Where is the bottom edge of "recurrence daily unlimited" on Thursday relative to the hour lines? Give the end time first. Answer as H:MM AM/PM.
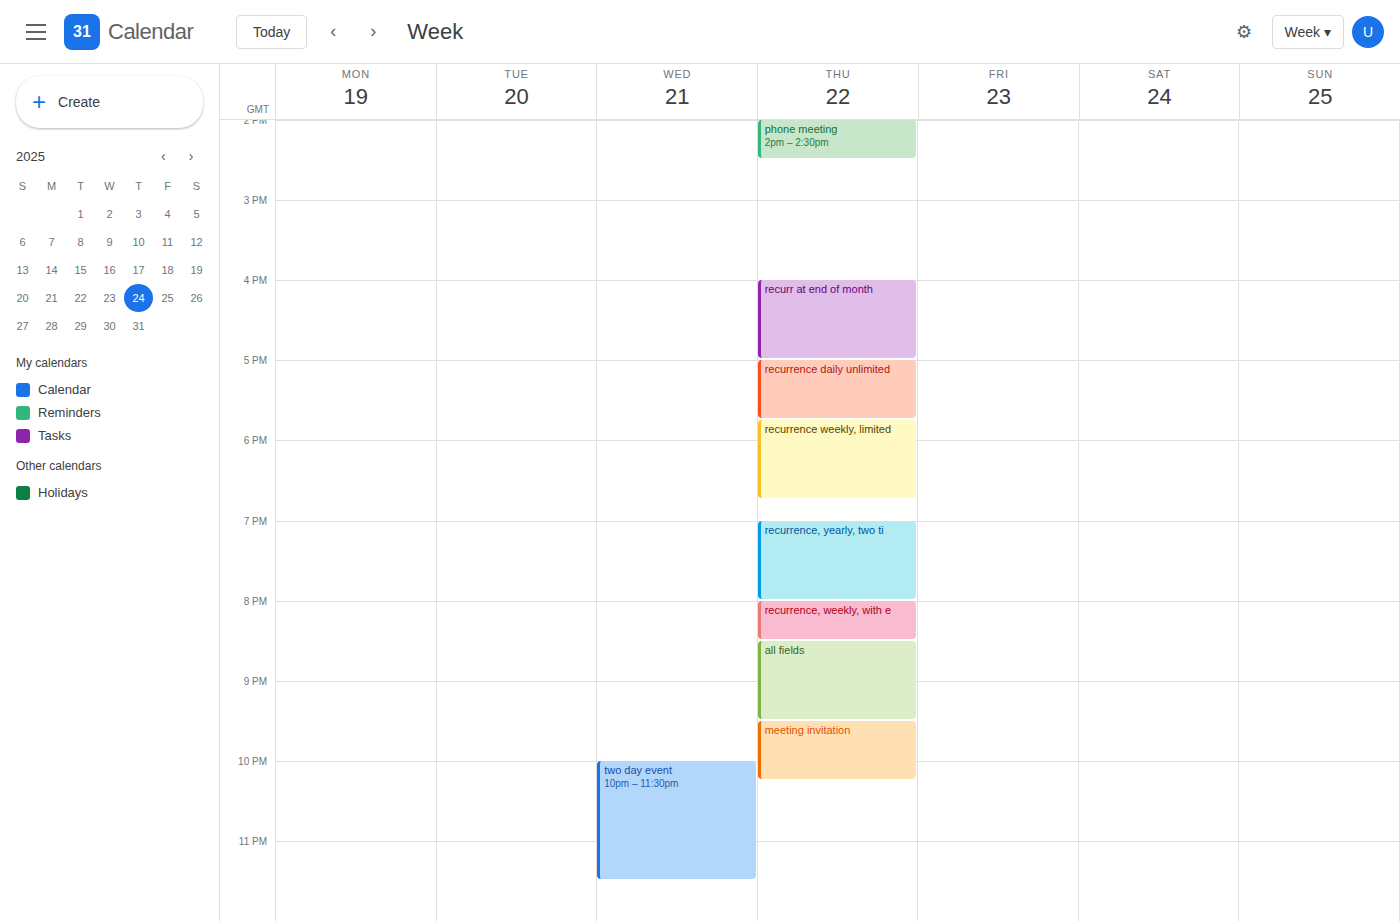
5:45 PM -- neither: three quarters of the way from the 5 PM line to the 6 PM line.